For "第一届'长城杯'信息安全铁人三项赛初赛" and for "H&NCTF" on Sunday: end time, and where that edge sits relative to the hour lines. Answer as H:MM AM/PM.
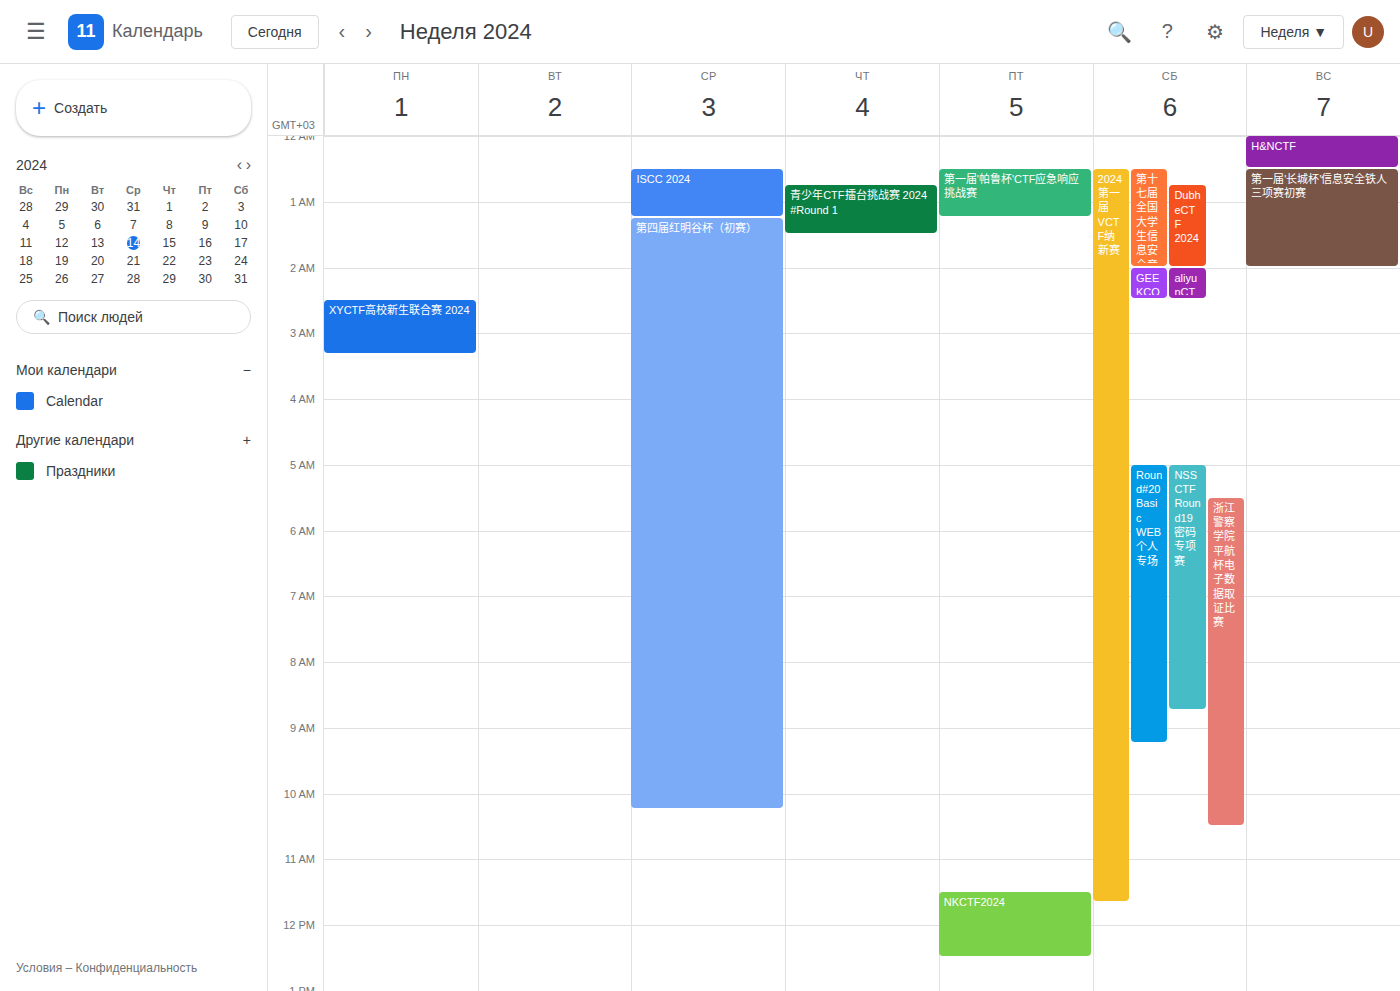
"第一届'长城杯'信息安全铁人三项赛初赛": 2:00 AM, exactly on the 2 AM line. "H&NCTF": 12:30 AM, halfway between the 12 AM and 1 AM lines.